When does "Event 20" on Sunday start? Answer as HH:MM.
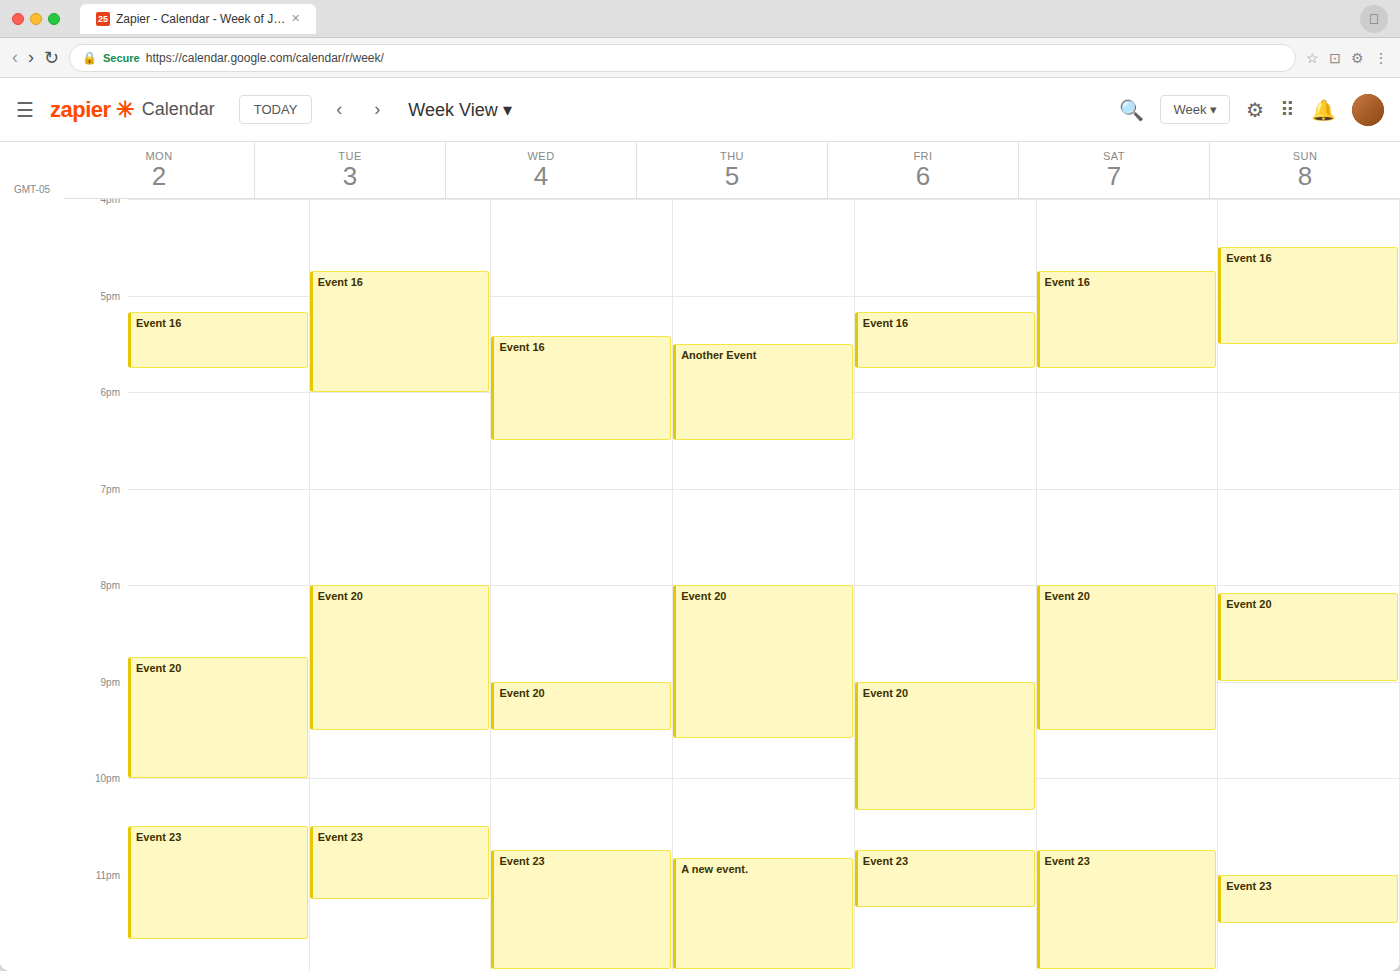
20:05